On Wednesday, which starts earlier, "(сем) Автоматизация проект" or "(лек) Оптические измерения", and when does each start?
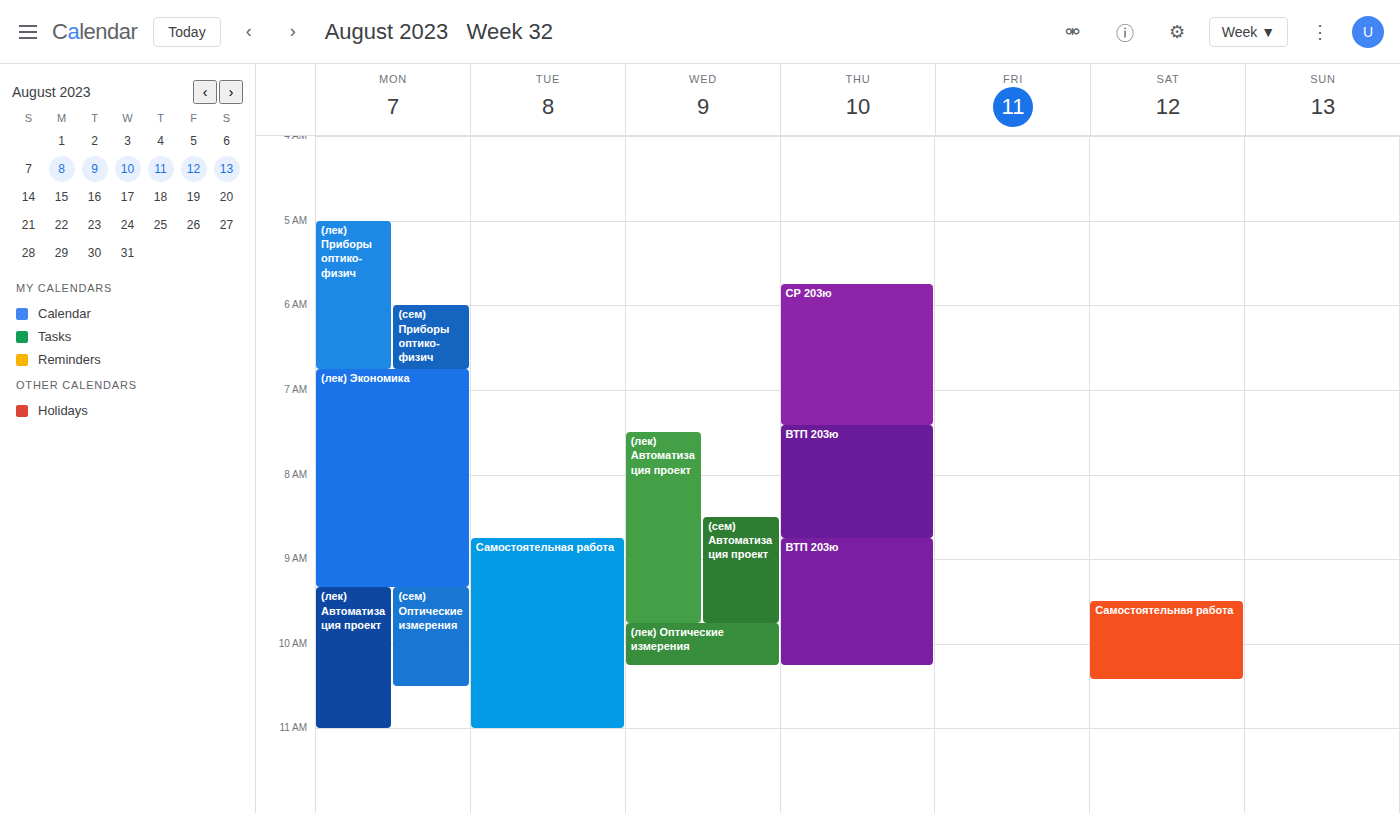
"(сем) Автоматизация проект" 8:30 AM; "(лек) Оптические измерения" 9:45 AM.